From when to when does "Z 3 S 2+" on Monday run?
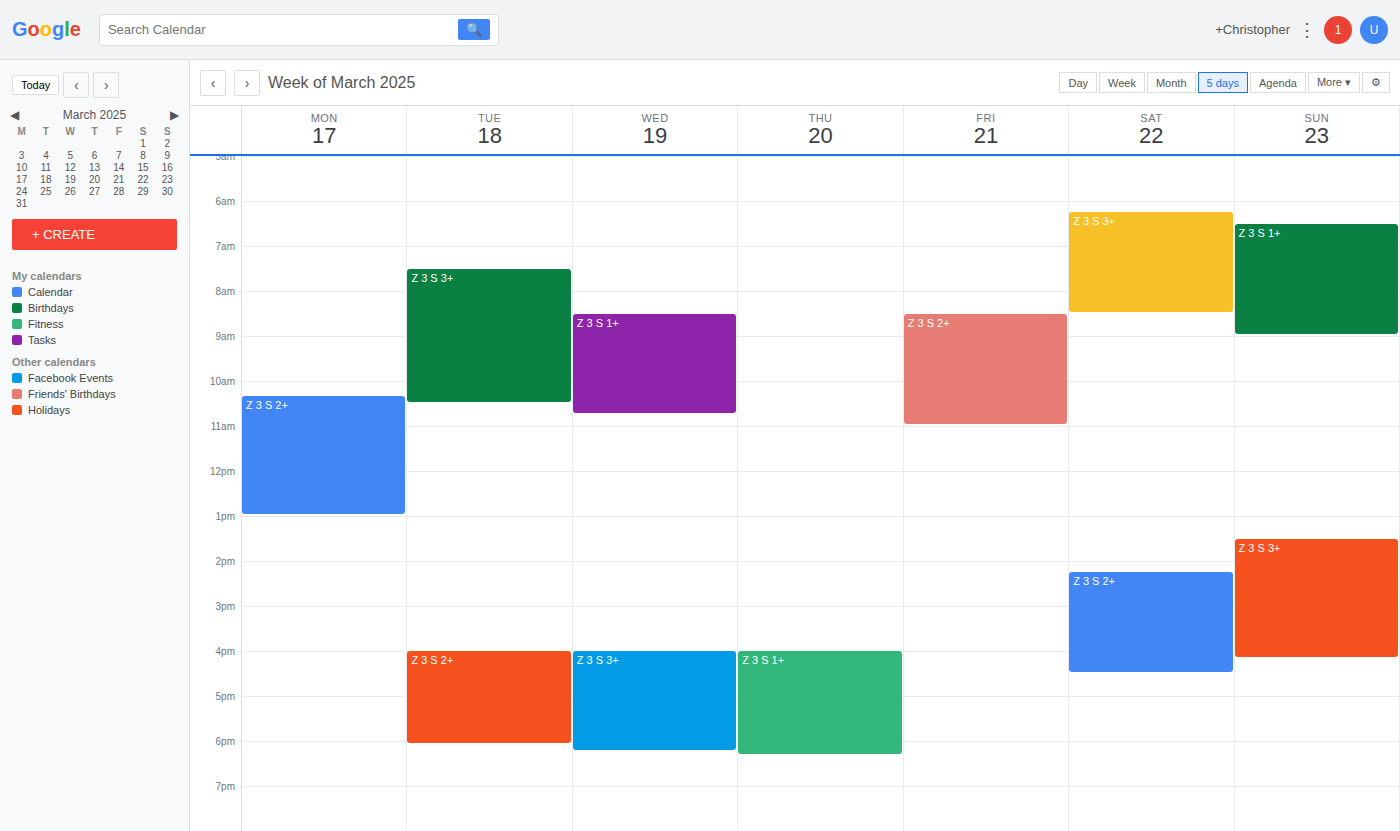
10:20 to 13:00